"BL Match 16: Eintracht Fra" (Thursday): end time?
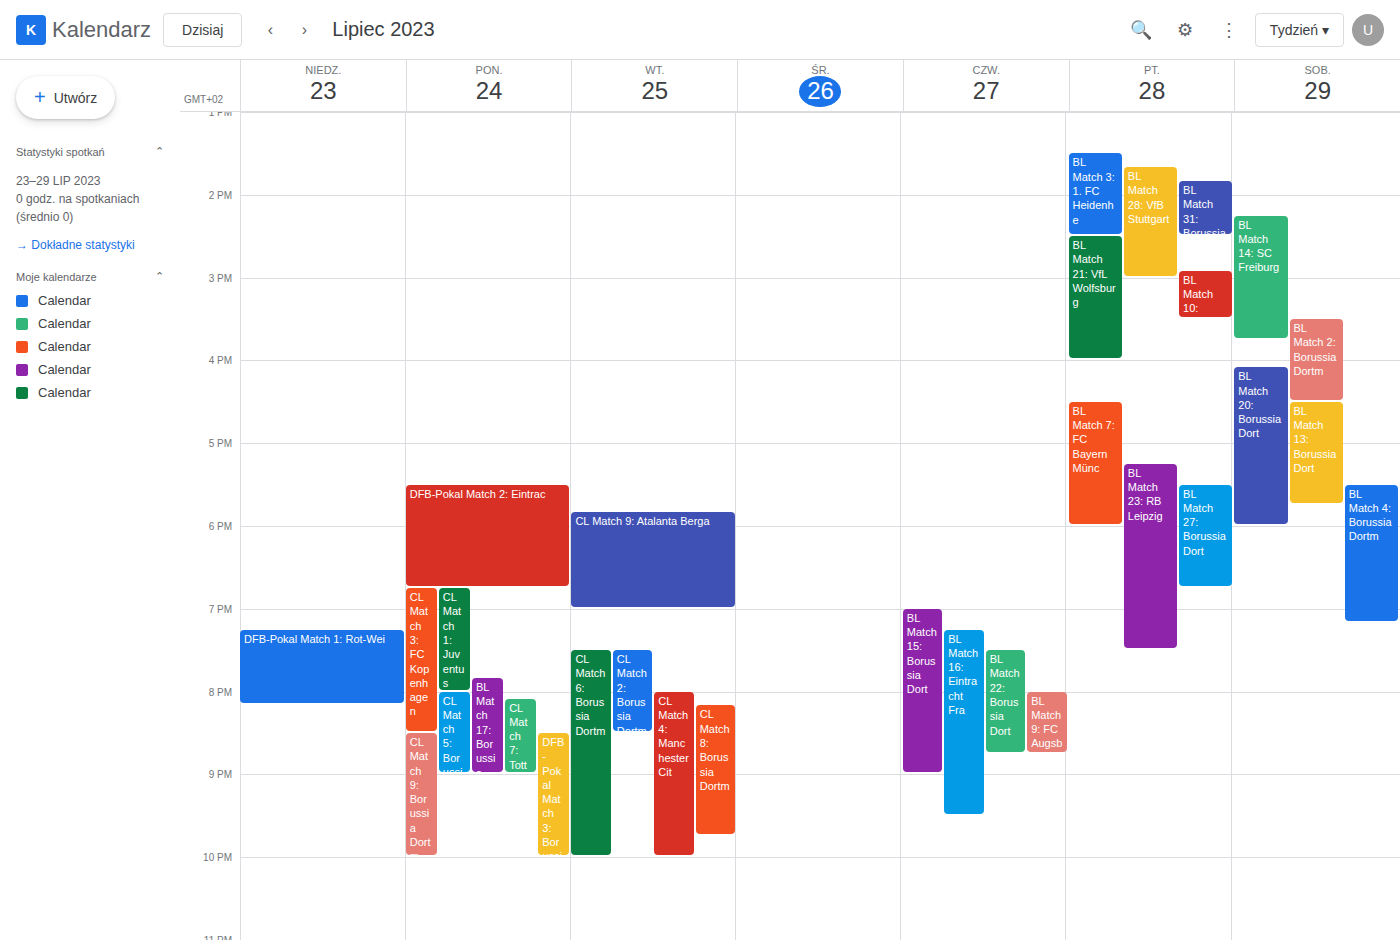
9:30 PM